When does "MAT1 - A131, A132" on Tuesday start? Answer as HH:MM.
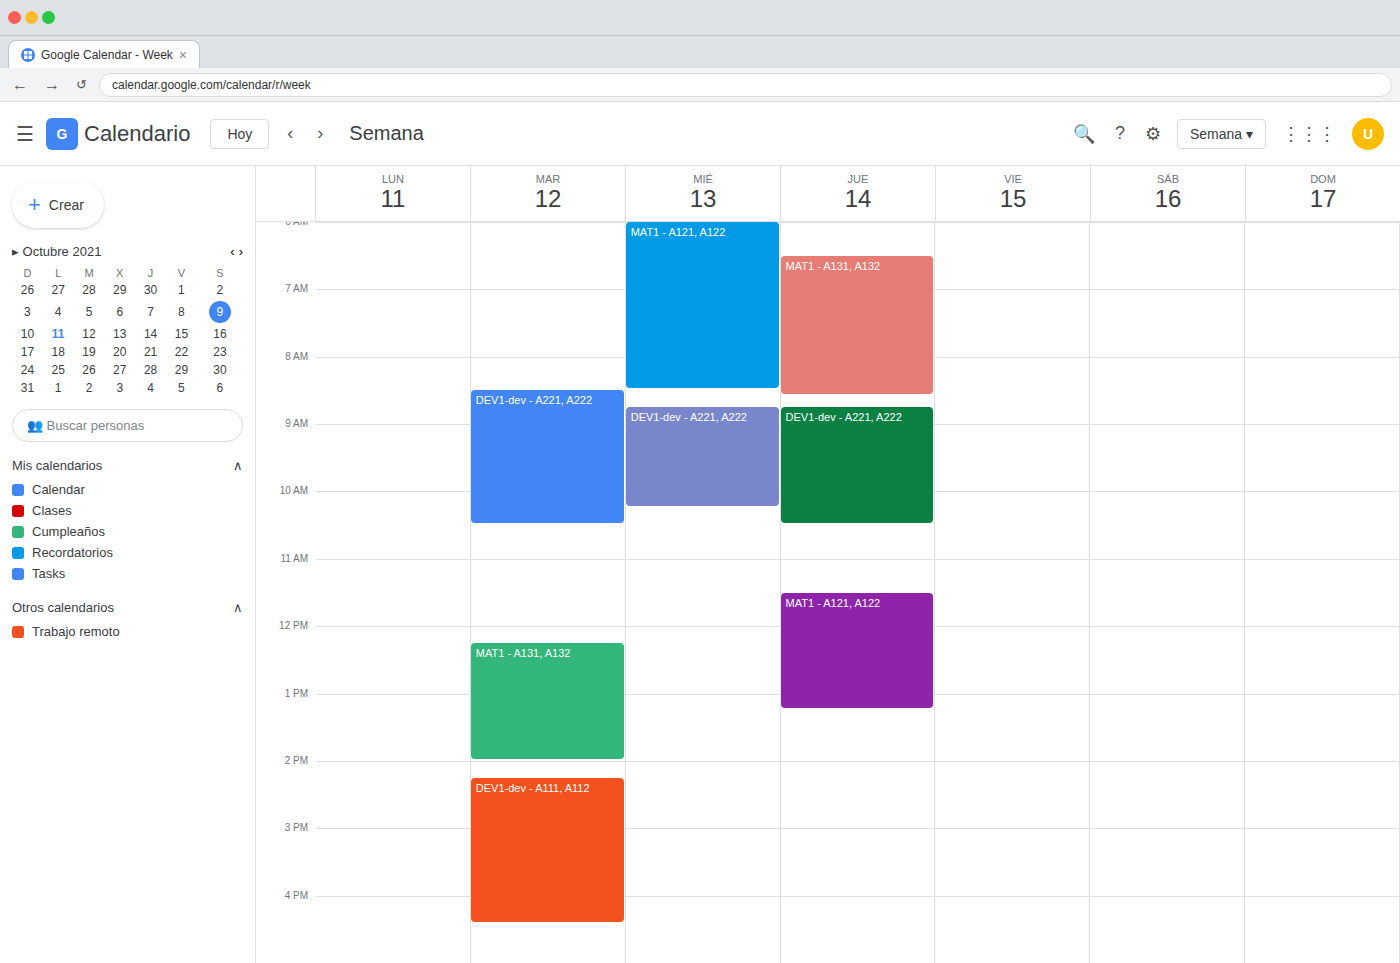
12:15